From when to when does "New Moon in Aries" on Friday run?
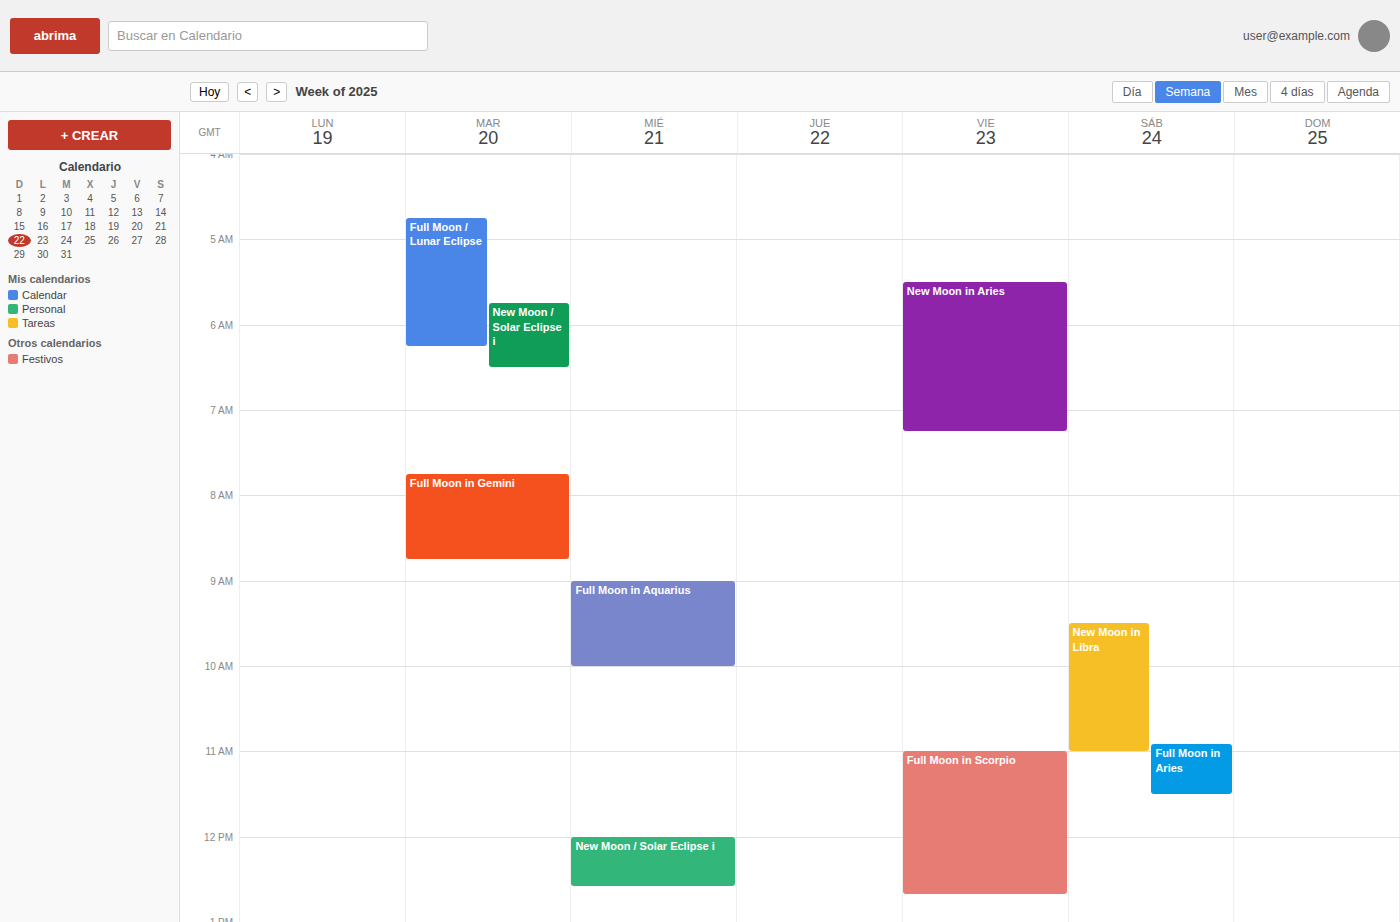
5:30 AM to 7:15 AM